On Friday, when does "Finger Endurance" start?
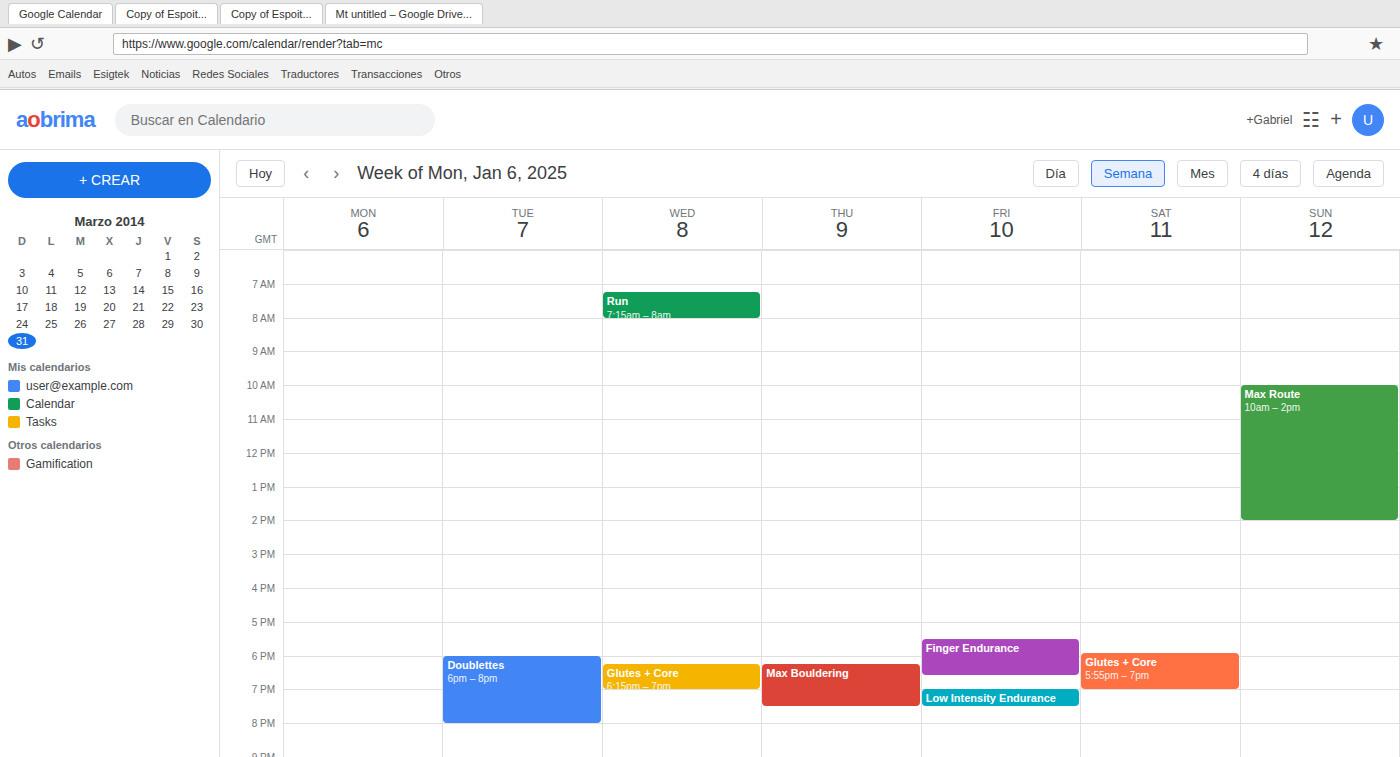
5:30 PM